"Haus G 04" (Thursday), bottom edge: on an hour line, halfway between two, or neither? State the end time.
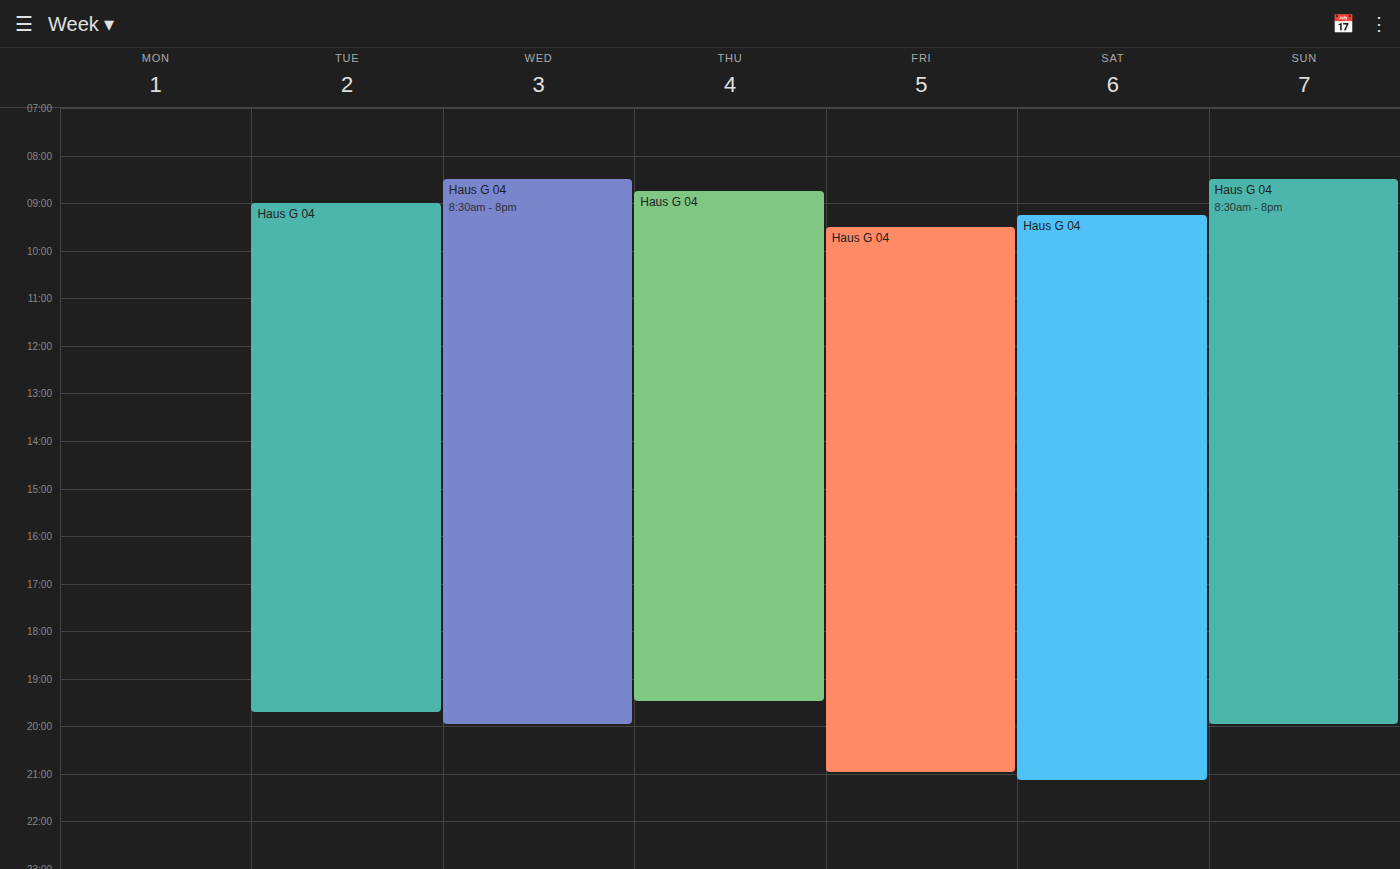
7:30 PM -- halfway between the 7 PM and 8 PM lines.